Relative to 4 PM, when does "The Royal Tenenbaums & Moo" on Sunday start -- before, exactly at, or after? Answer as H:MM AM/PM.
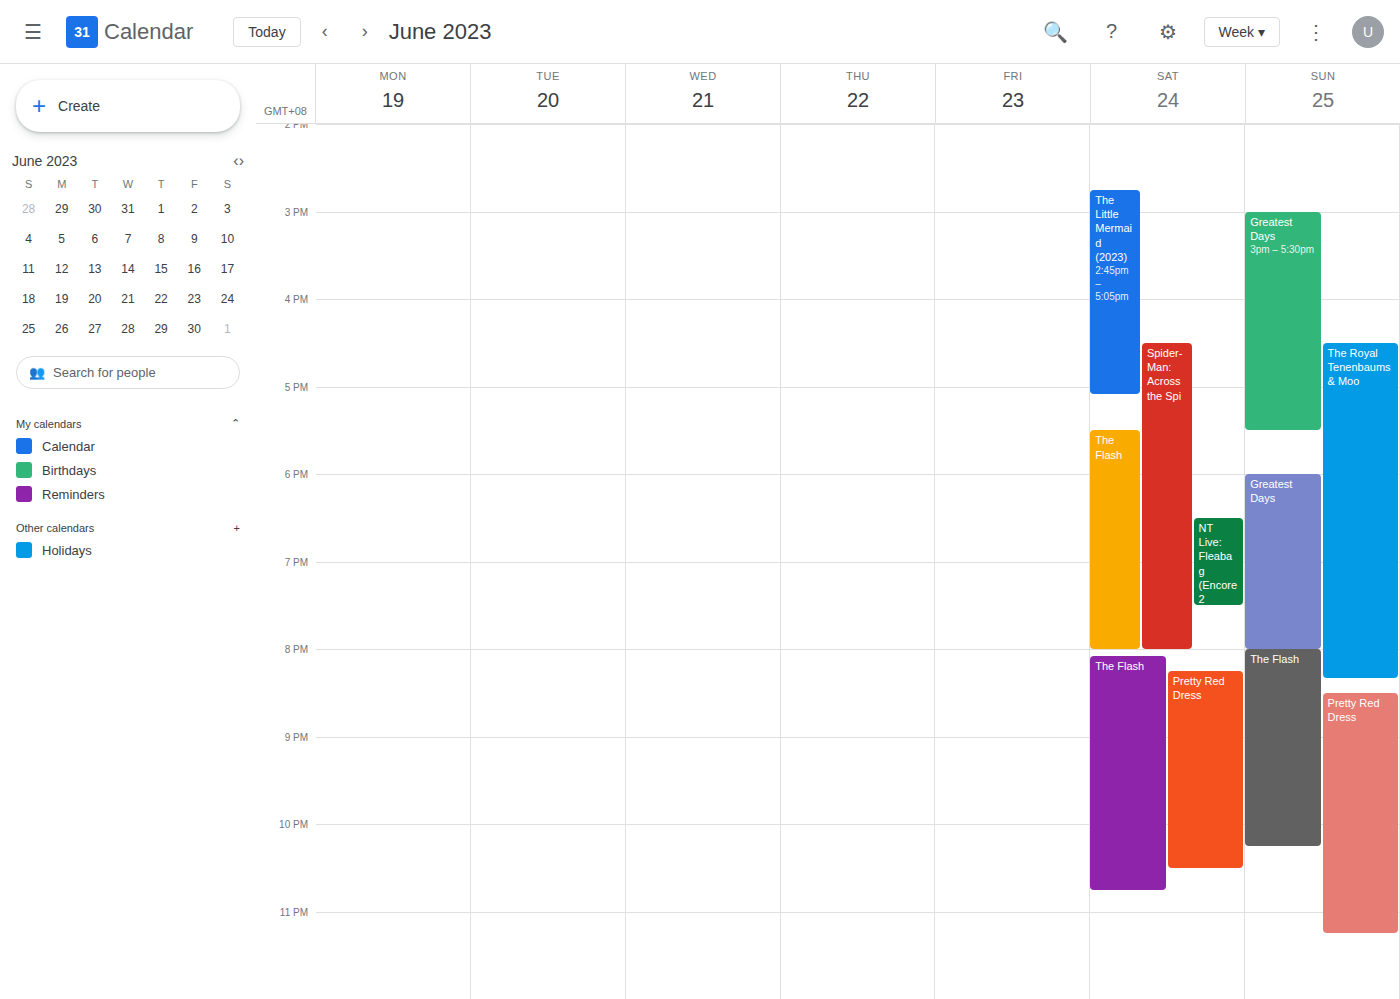
4:30 PM -- after 4 PM, 30 minutes below the 4 PM line.